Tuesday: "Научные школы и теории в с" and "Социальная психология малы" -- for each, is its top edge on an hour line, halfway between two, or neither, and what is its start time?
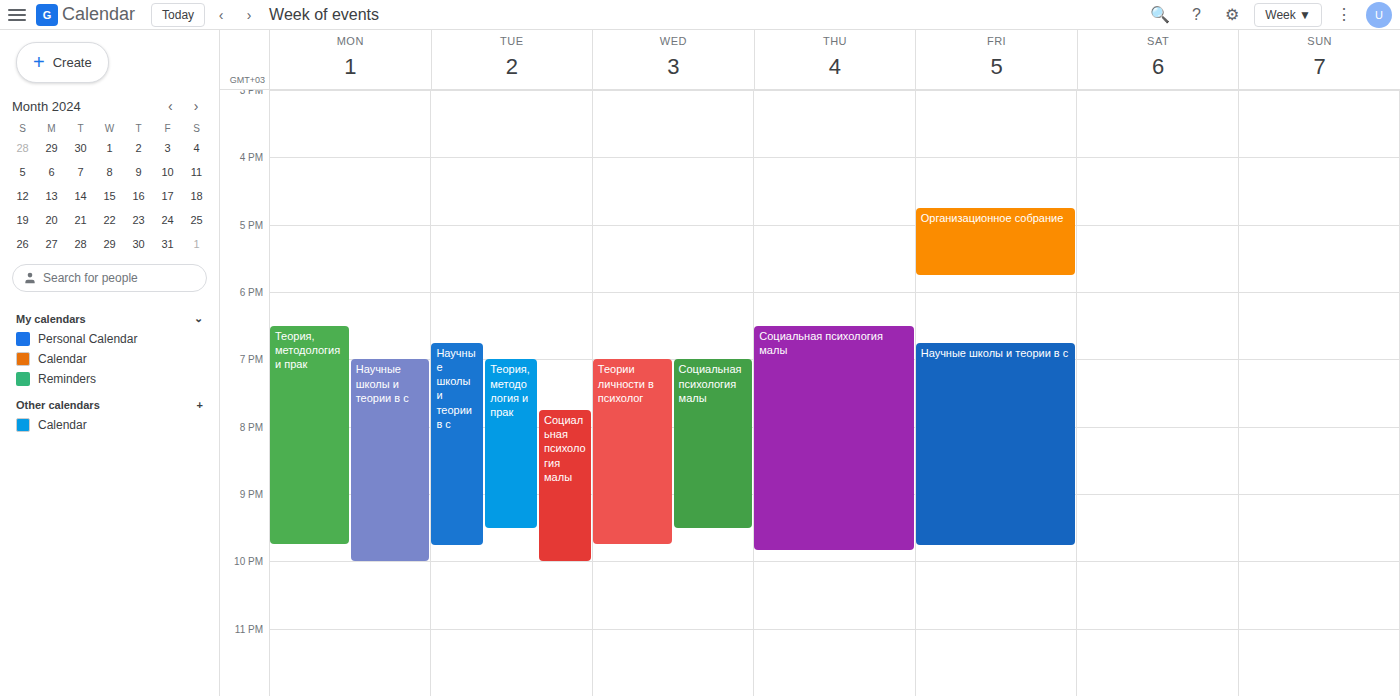
"Научные школы и теории в с": 6:45 PM, neither: three quarters of the way from the 6 PM line to the 7 PM line. "Социальная психология малы": 7:45 PM, neither: three quarters of the way from the 7 PM line to the 8 PM line.